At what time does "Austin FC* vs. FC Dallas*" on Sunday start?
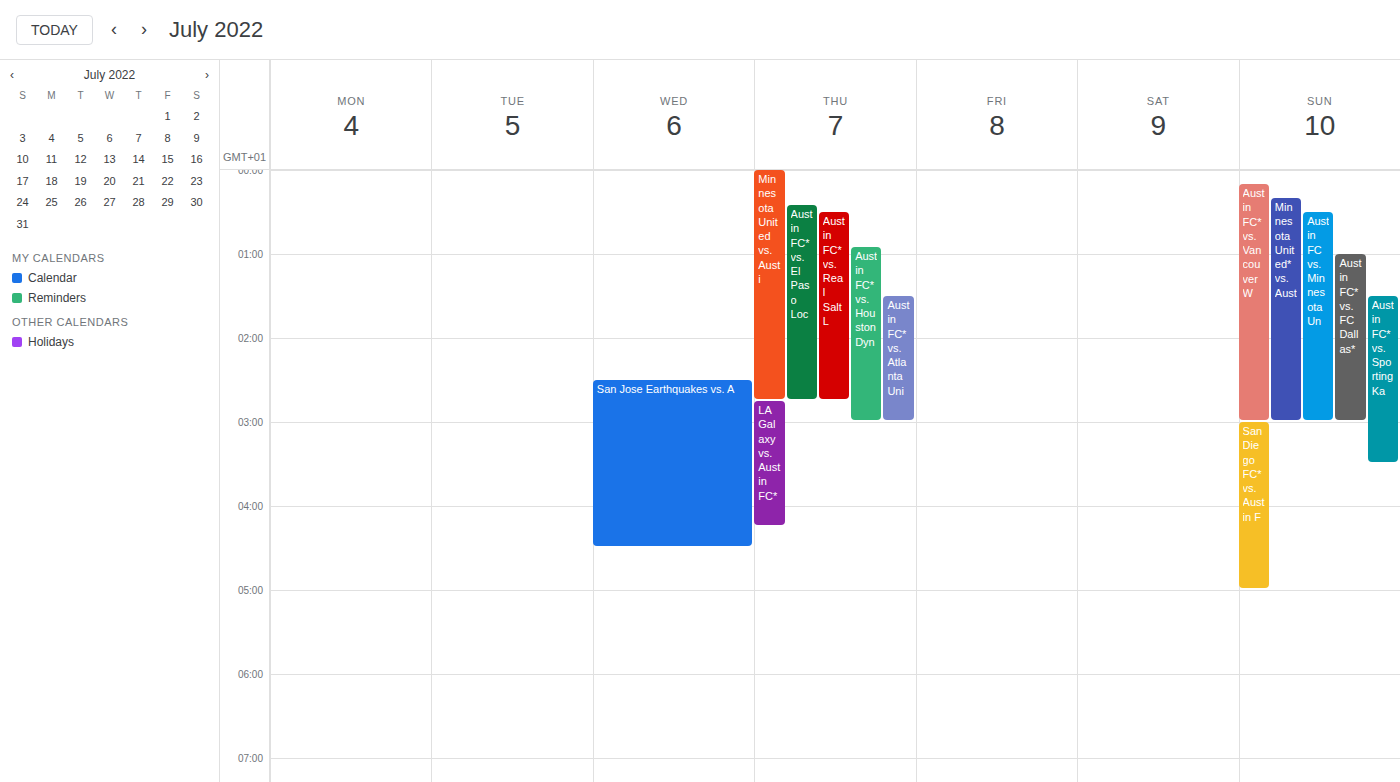
1:00 AM